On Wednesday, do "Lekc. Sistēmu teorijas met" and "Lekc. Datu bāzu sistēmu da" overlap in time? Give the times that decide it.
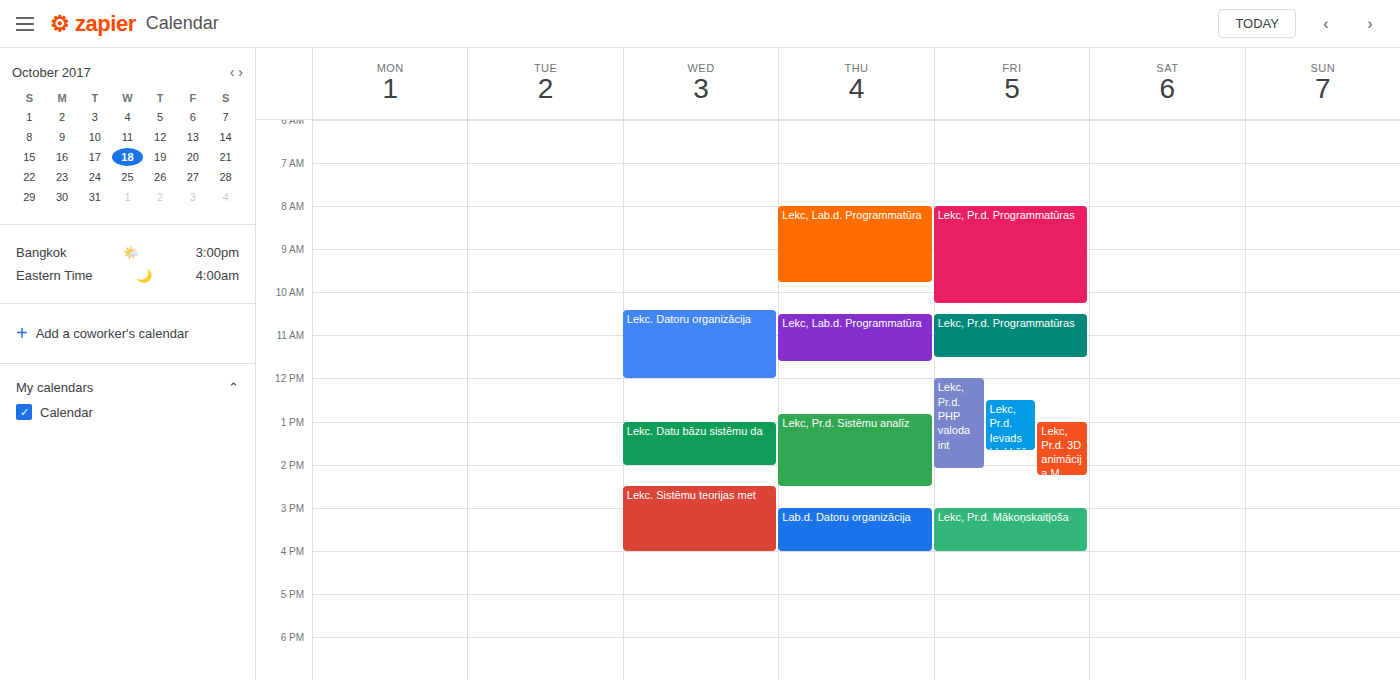
"Lekc. Datu bāzu sistēmu da" ends at 2:00 PM and "Lekc. Sistēmu teorijas met" starts at 2:30 PM -- no overlap.